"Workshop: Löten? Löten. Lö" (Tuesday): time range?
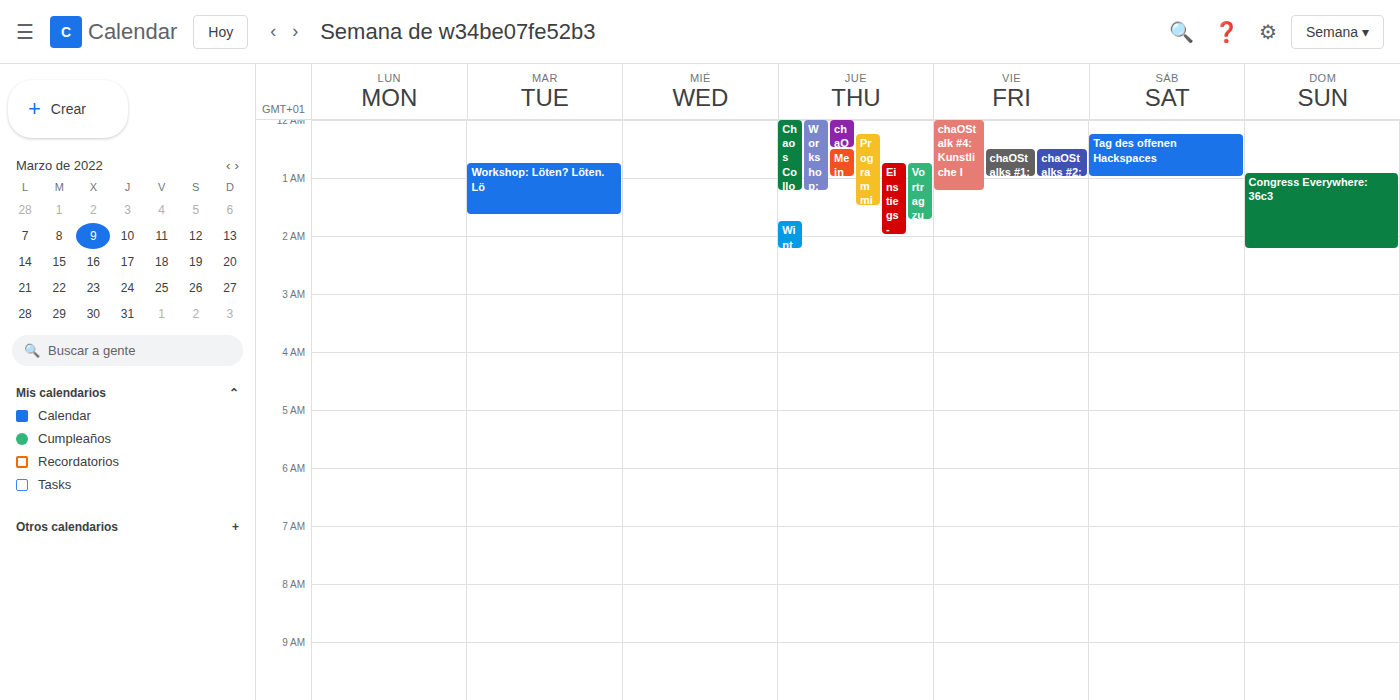
12:45 AM to 1:40 AM